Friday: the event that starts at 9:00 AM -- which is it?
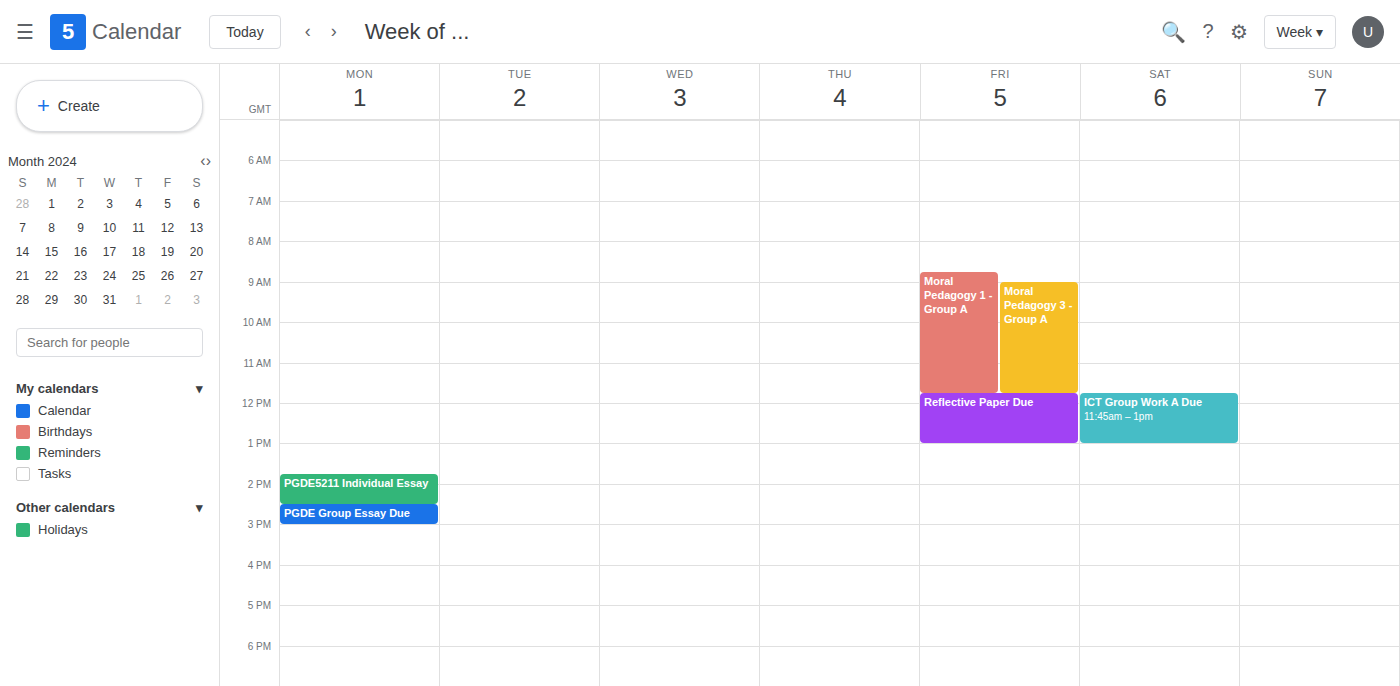
"Moral Pedagogy 3 - Group A"